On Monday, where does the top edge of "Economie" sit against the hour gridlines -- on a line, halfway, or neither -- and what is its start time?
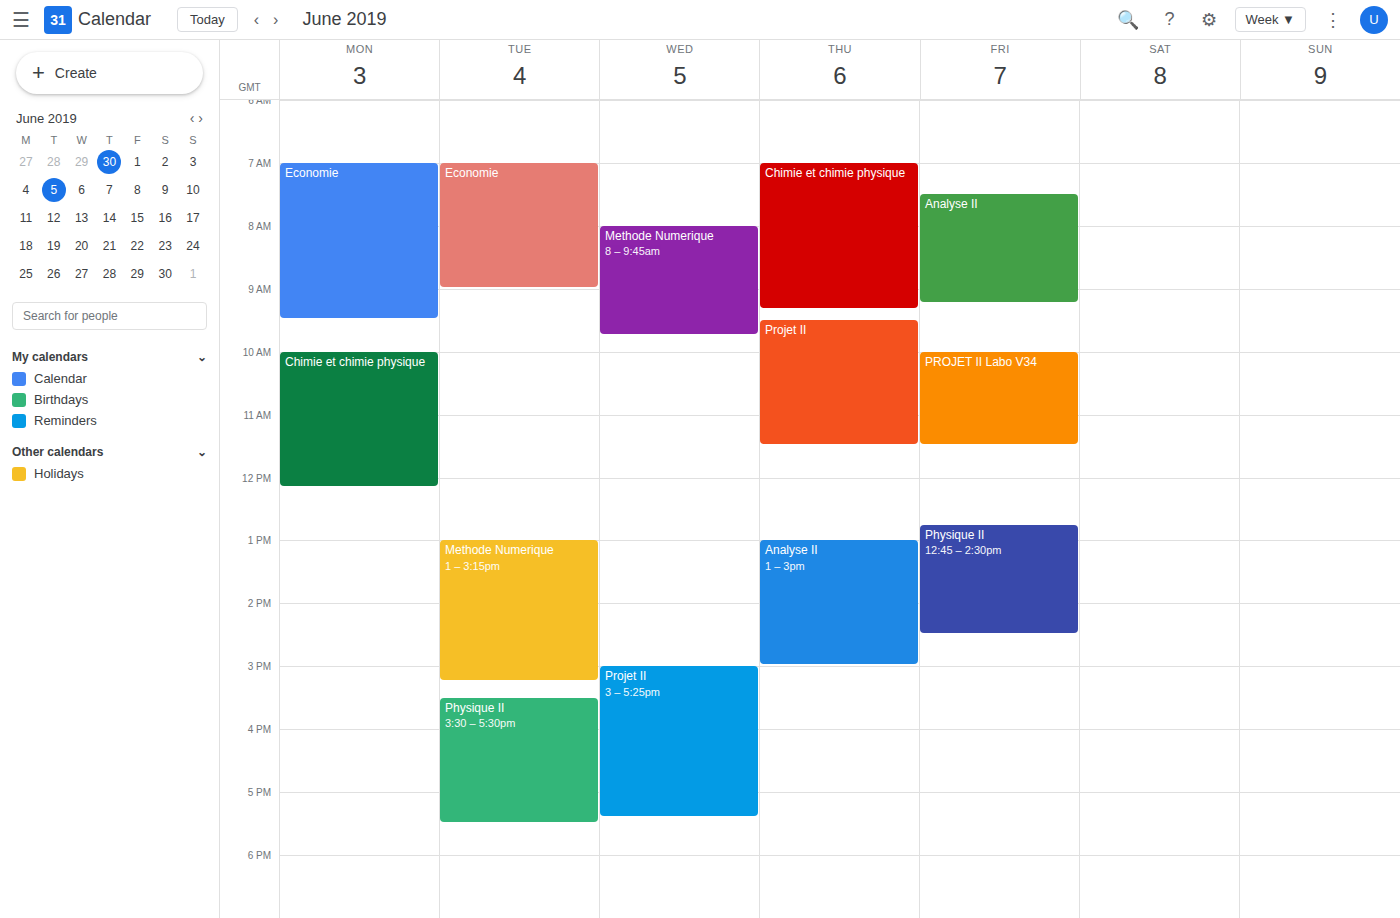
7:00 AM -- exactly on the 7 AM line.